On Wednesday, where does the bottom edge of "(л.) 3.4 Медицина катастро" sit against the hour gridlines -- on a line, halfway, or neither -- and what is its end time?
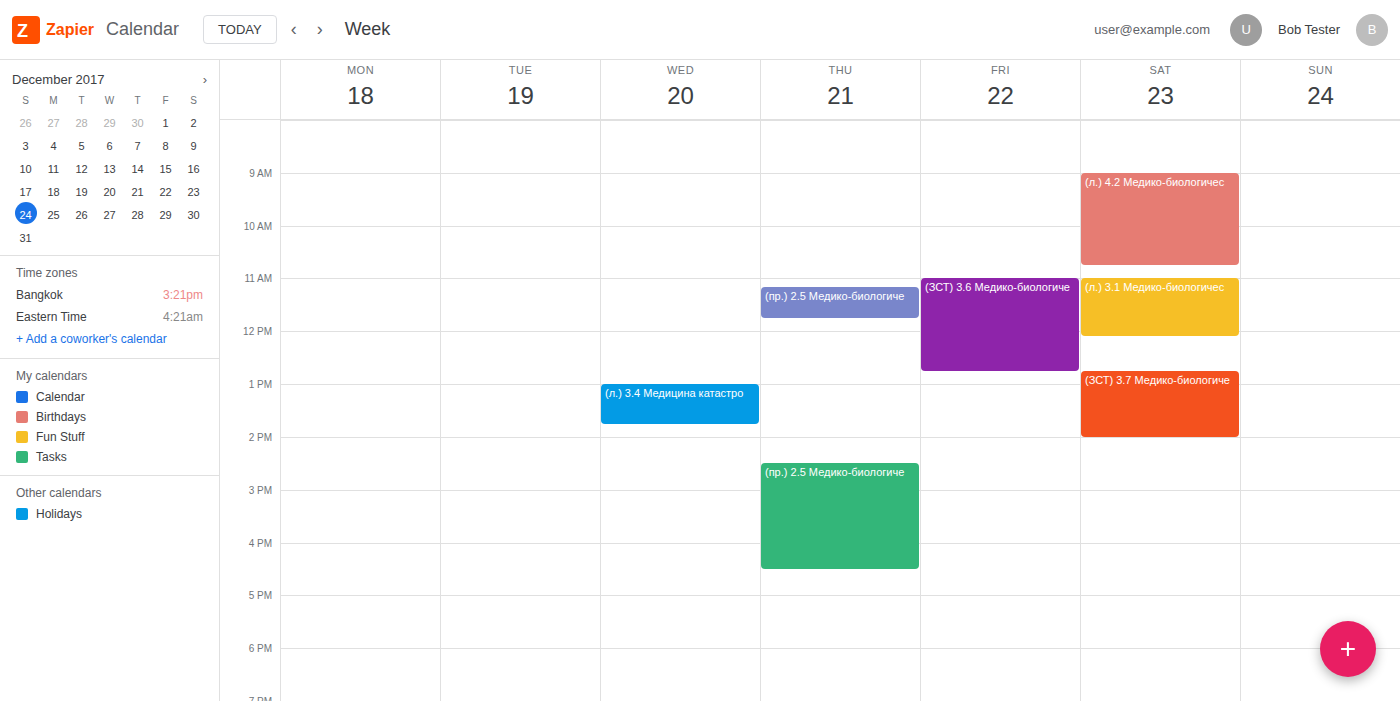
1:45 PM -- neither: three quarters of the way from the 1 PM line to the 2 PM line.